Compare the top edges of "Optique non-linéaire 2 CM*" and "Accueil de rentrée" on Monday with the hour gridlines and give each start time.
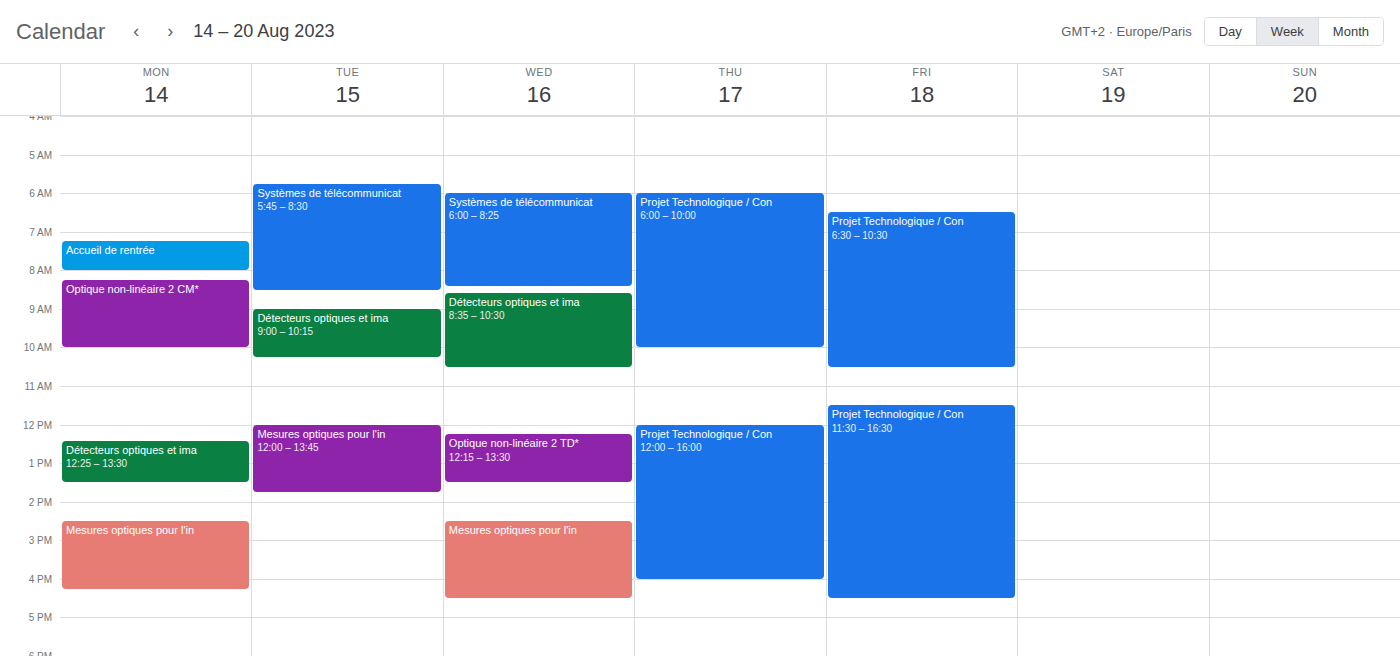
"Optique non-linéaire 2 CM*": 8:15 AM, neither: a quarter of the way from the 8 AM line to the 9 AM line. "Accueil de rentrée": 7:15 AM, neither: a quarter of the way from the 7 AM line to the 8 AM line.